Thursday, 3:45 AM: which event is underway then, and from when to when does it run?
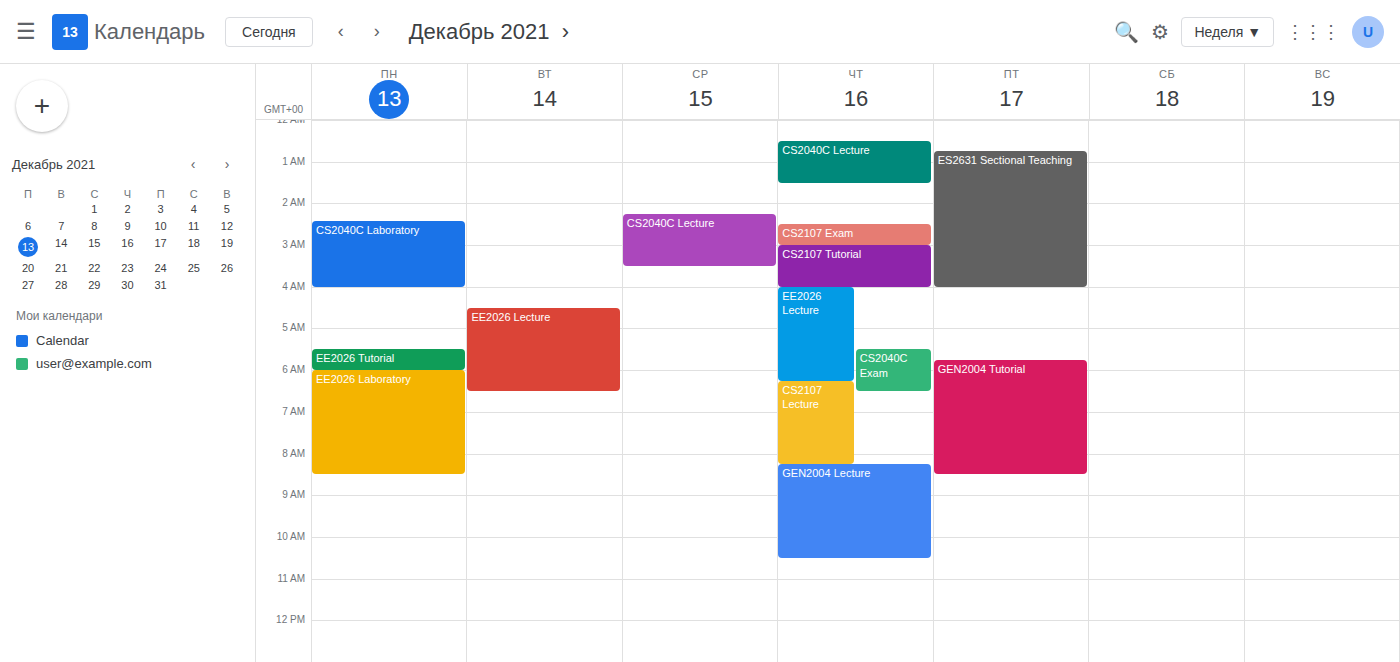
"CS2107 Tutorial", 3:00 AM to 4:00 AM